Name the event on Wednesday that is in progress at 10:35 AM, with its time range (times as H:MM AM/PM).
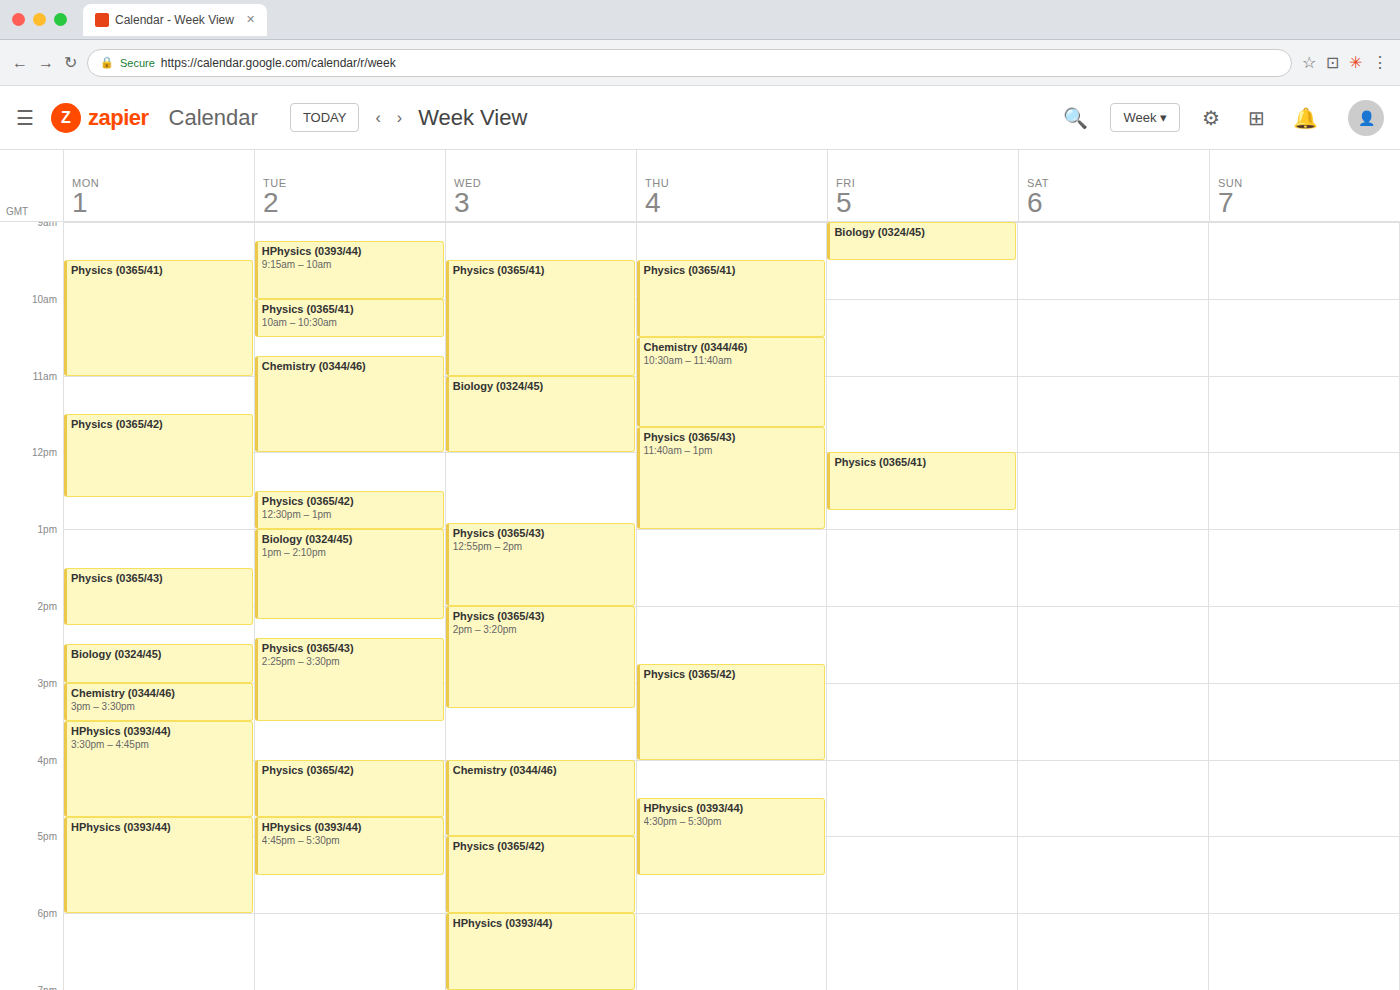
"Physics (0365/41)", 9:30 AM to 11:00 AM